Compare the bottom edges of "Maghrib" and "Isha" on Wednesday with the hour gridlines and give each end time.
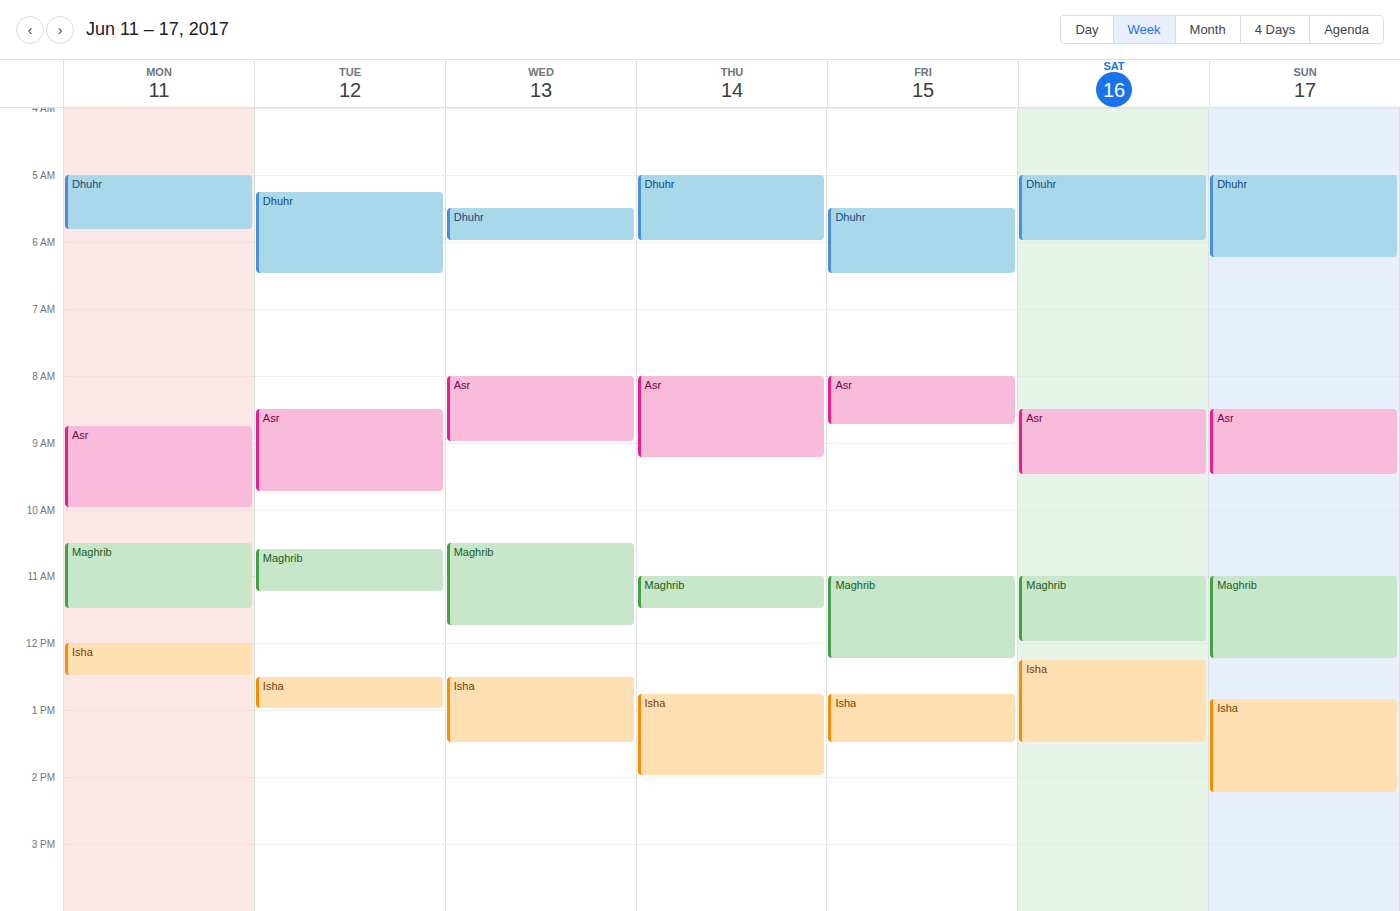
"Maghrib": 11:45 AM, neither: three quarters of the way from the 11 AM line to the 12 PM line. "Isha": 1:30 PM, halfway between the 1 PM and 2 PM lines.